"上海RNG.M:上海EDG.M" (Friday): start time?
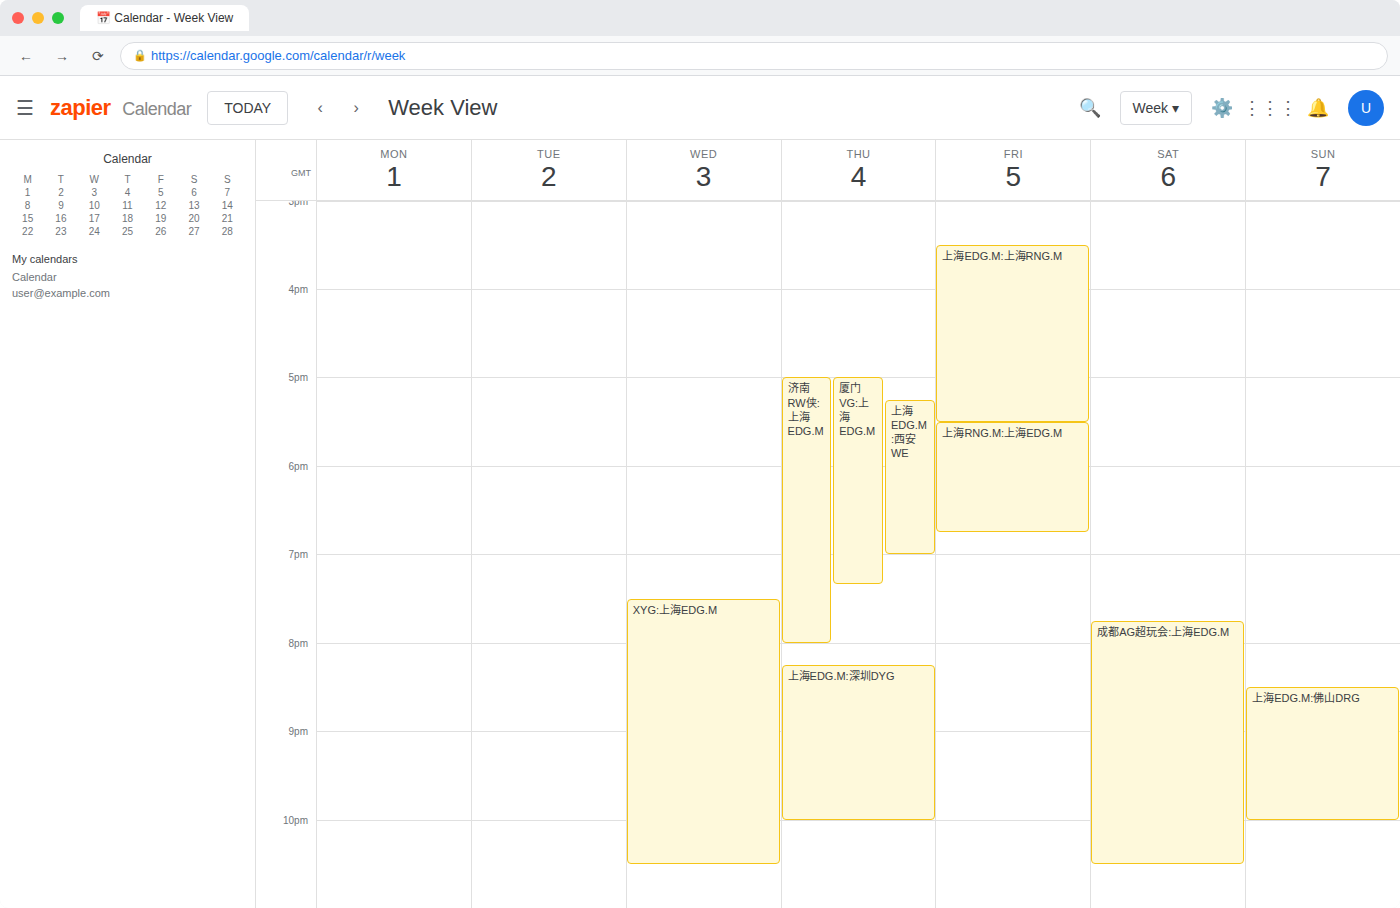
5:30 PM